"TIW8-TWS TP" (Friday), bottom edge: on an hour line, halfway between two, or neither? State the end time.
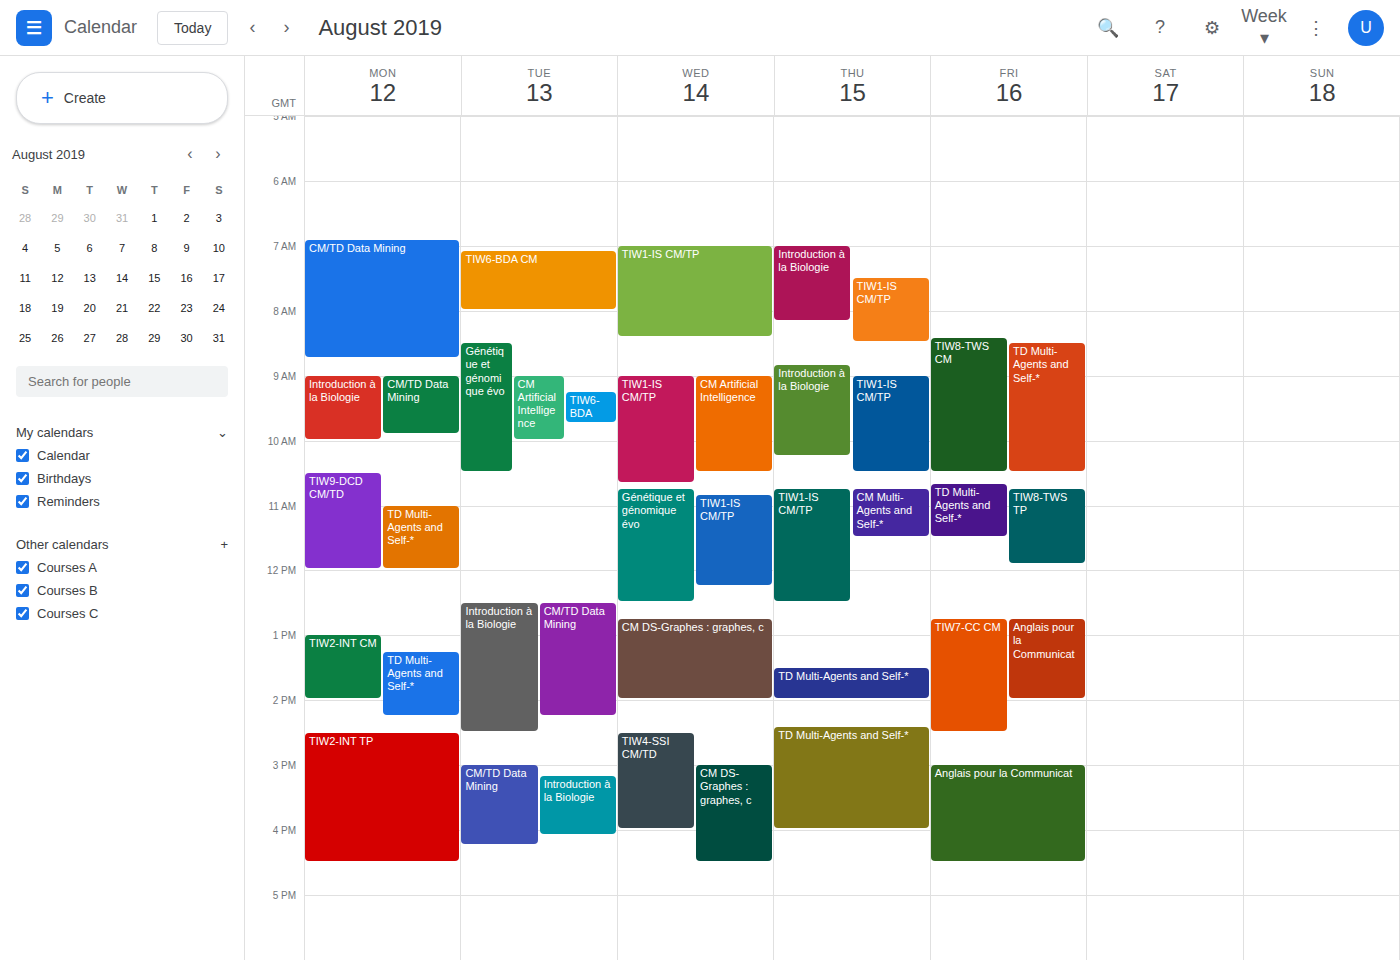
11:55 AM -- neither: 55 minutes below the 11 AM line and 5 minutes above the 12 PM line.